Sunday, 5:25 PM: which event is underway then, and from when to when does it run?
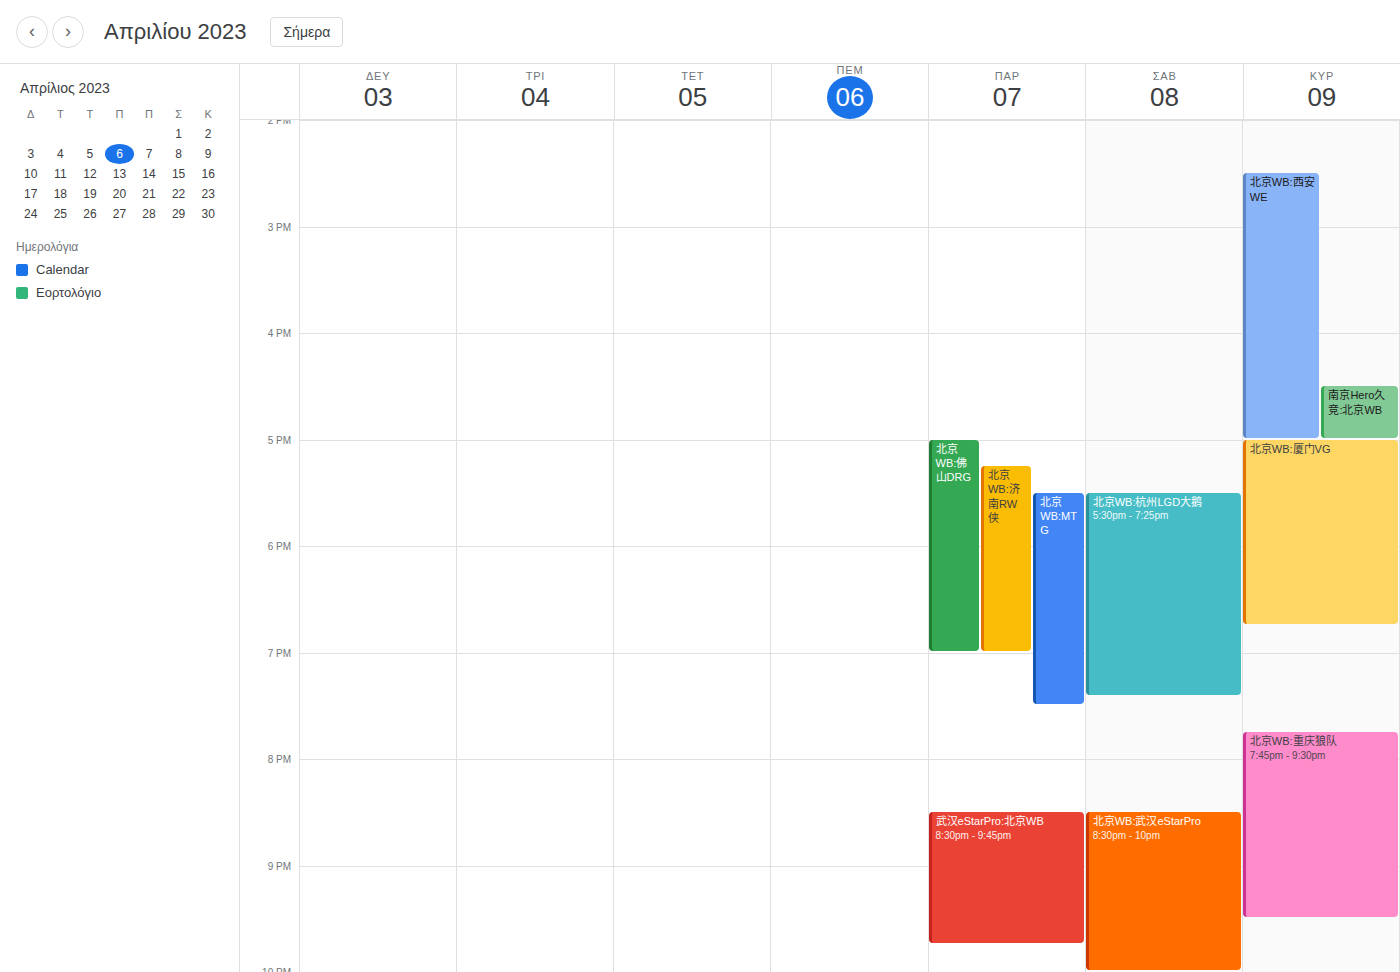
"北京WB:厦门VG", 5:00 PM to 6:45 PM